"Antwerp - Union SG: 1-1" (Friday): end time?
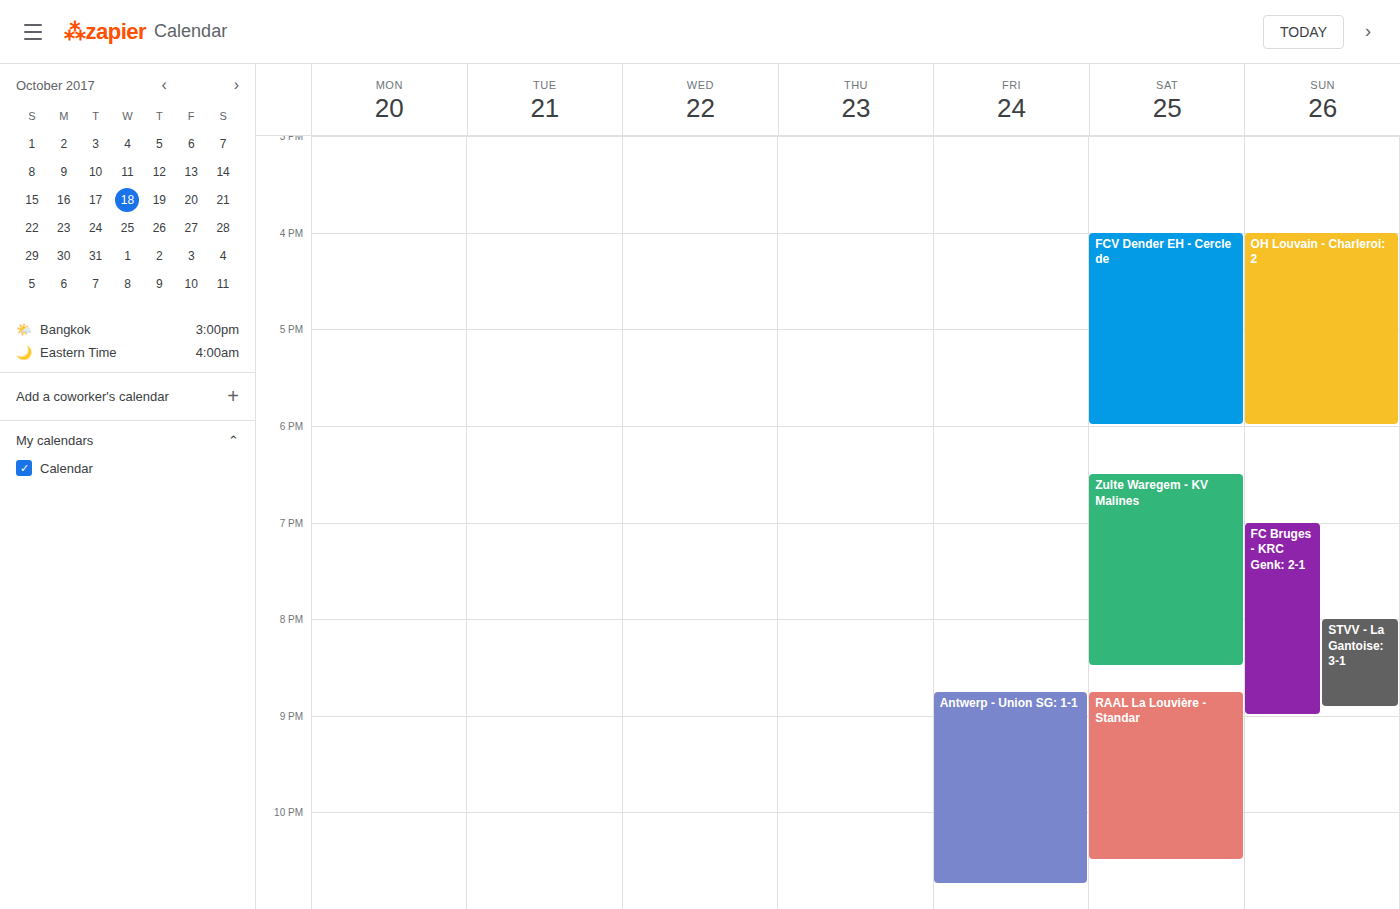
10:45 PM